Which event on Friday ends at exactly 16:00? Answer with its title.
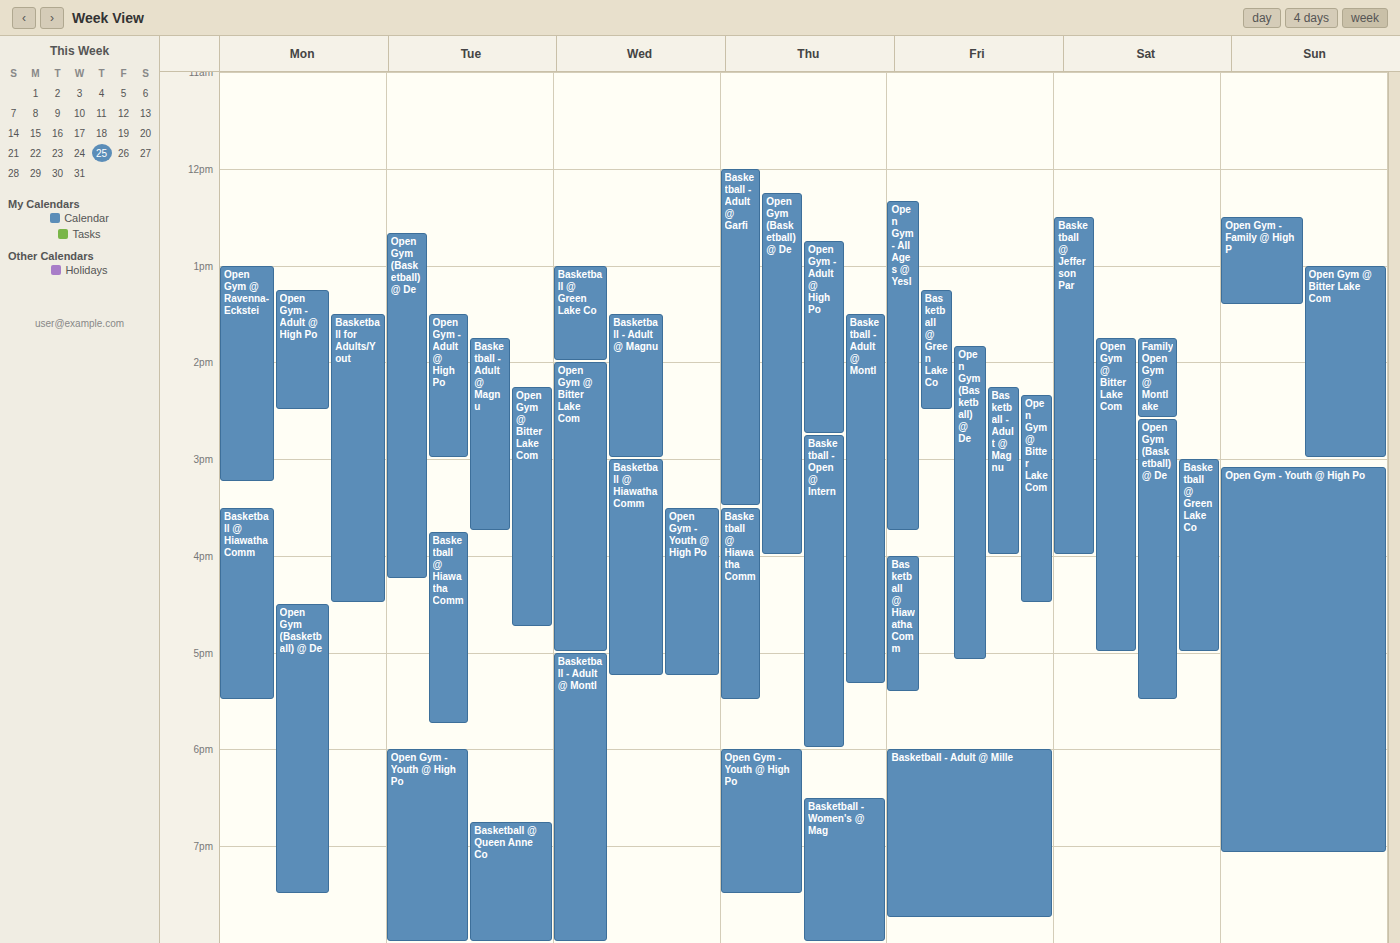
"Basketball - Adult @ Magnu"